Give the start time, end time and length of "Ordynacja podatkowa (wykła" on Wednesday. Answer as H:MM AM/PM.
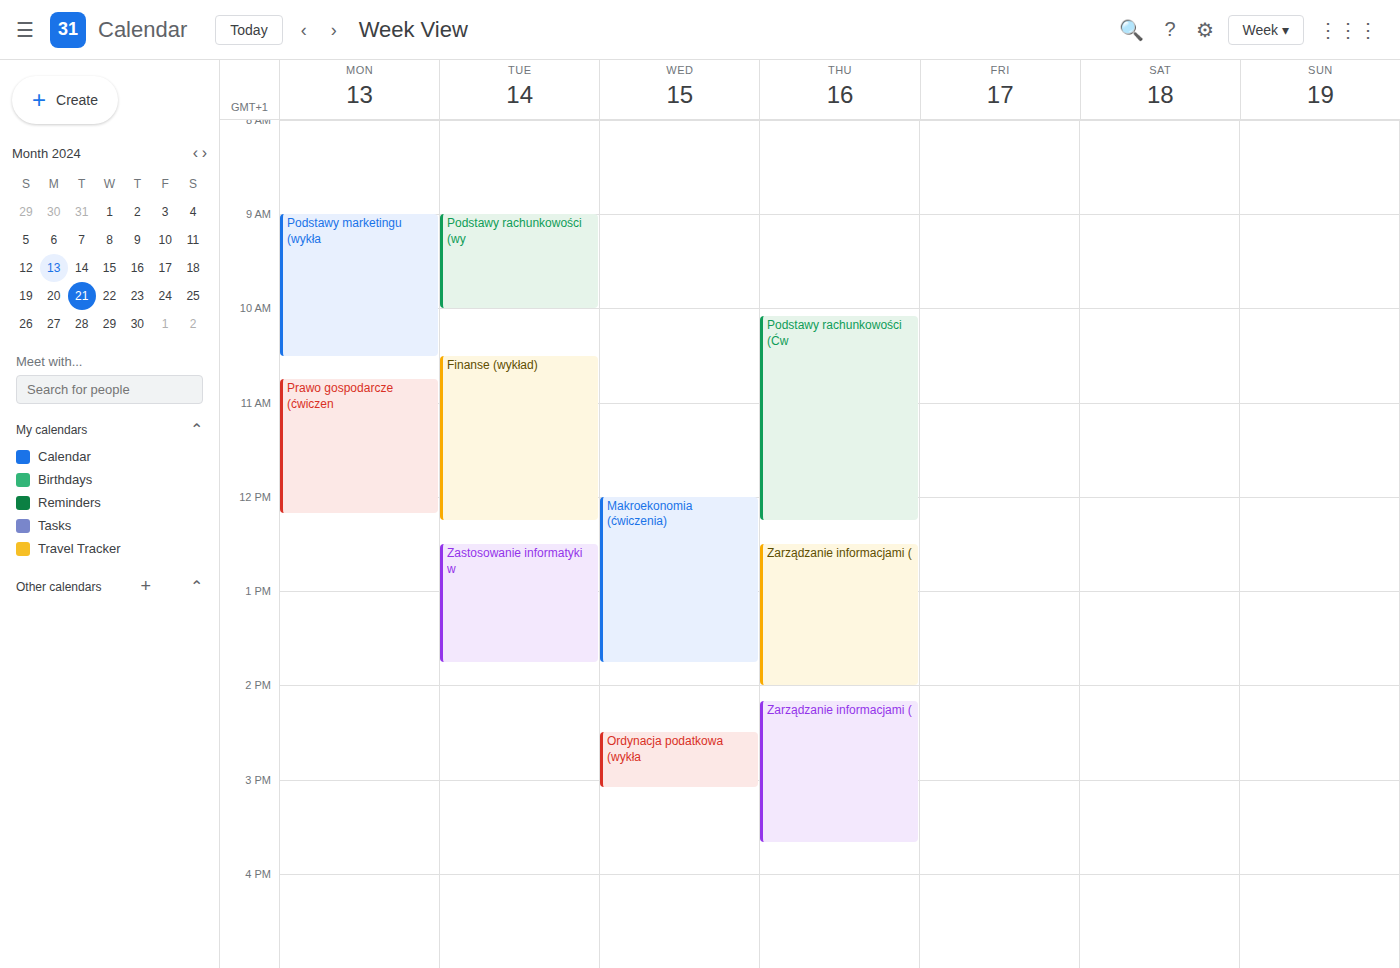
2:30 PM to 3:05 PM, 35 minutes